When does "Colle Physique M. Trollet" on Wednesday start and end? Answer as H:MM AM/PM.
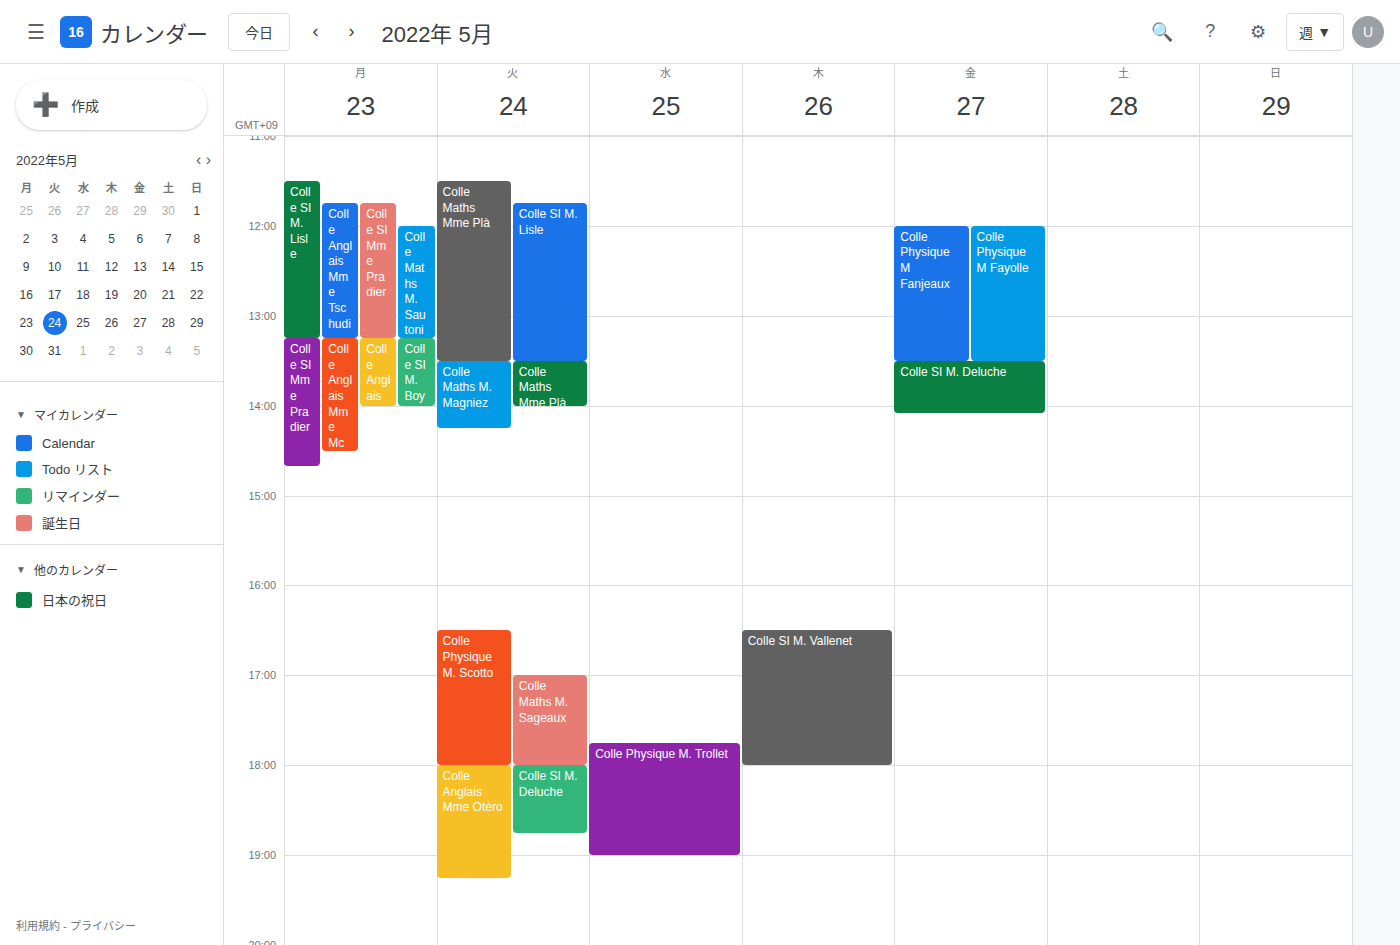
5:45 PM to 7:00 PM